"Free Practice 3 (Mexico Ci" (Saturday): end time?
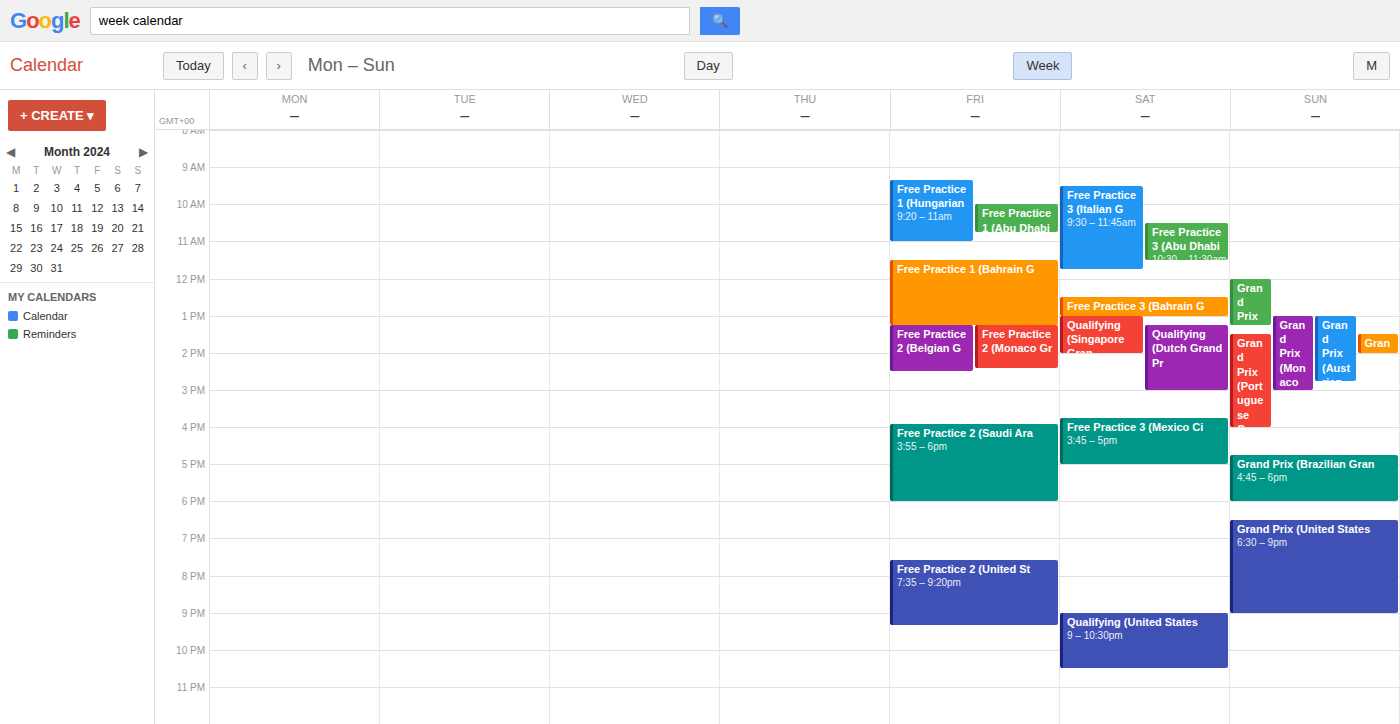
5:00 PM